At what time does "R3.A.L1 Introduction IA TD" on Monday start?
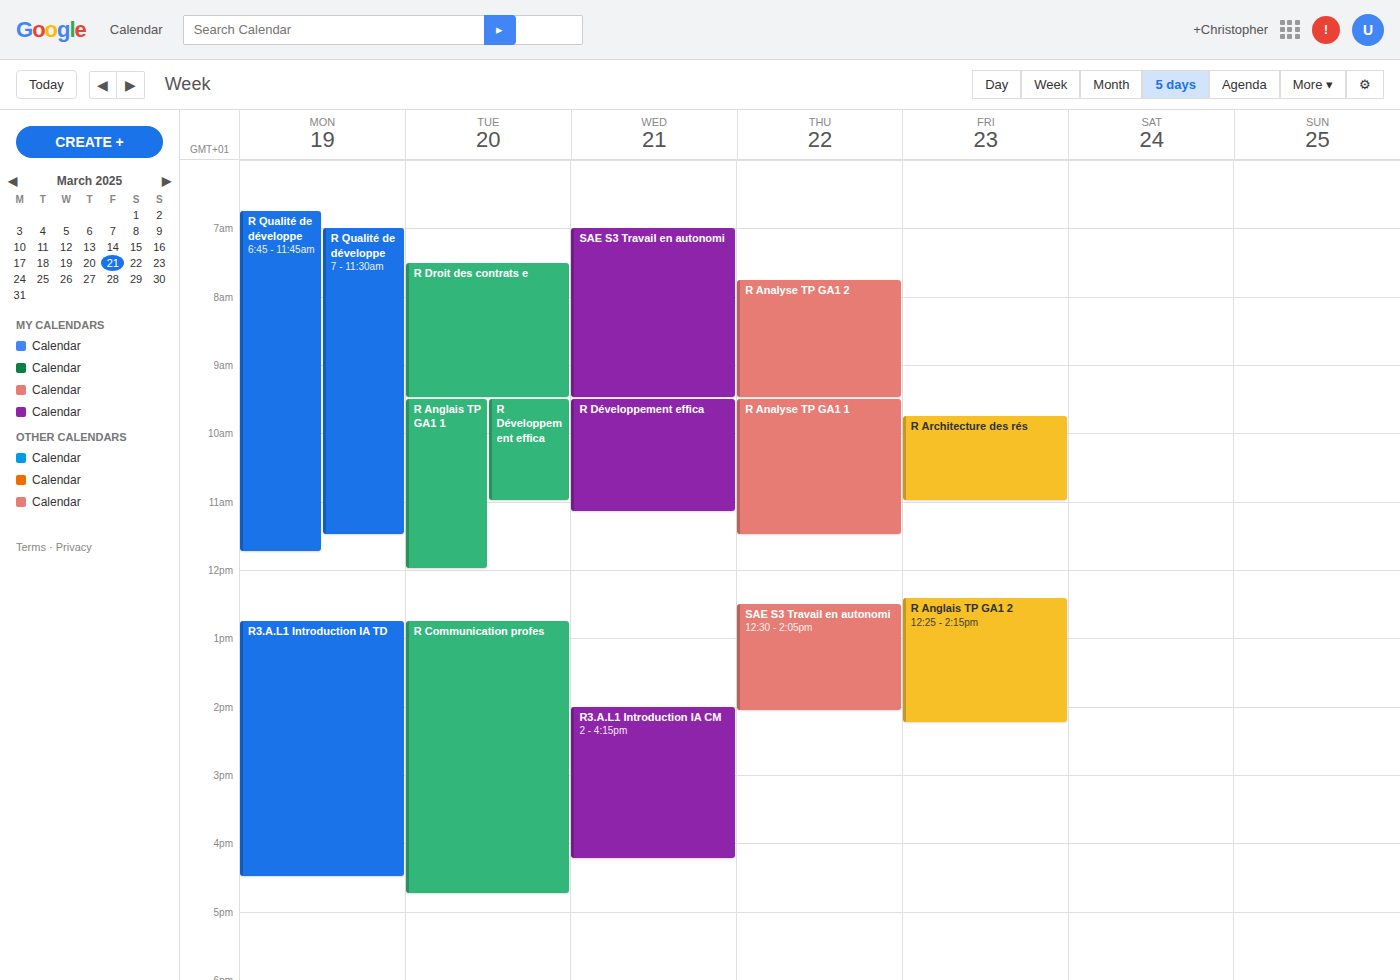
12:45 PM